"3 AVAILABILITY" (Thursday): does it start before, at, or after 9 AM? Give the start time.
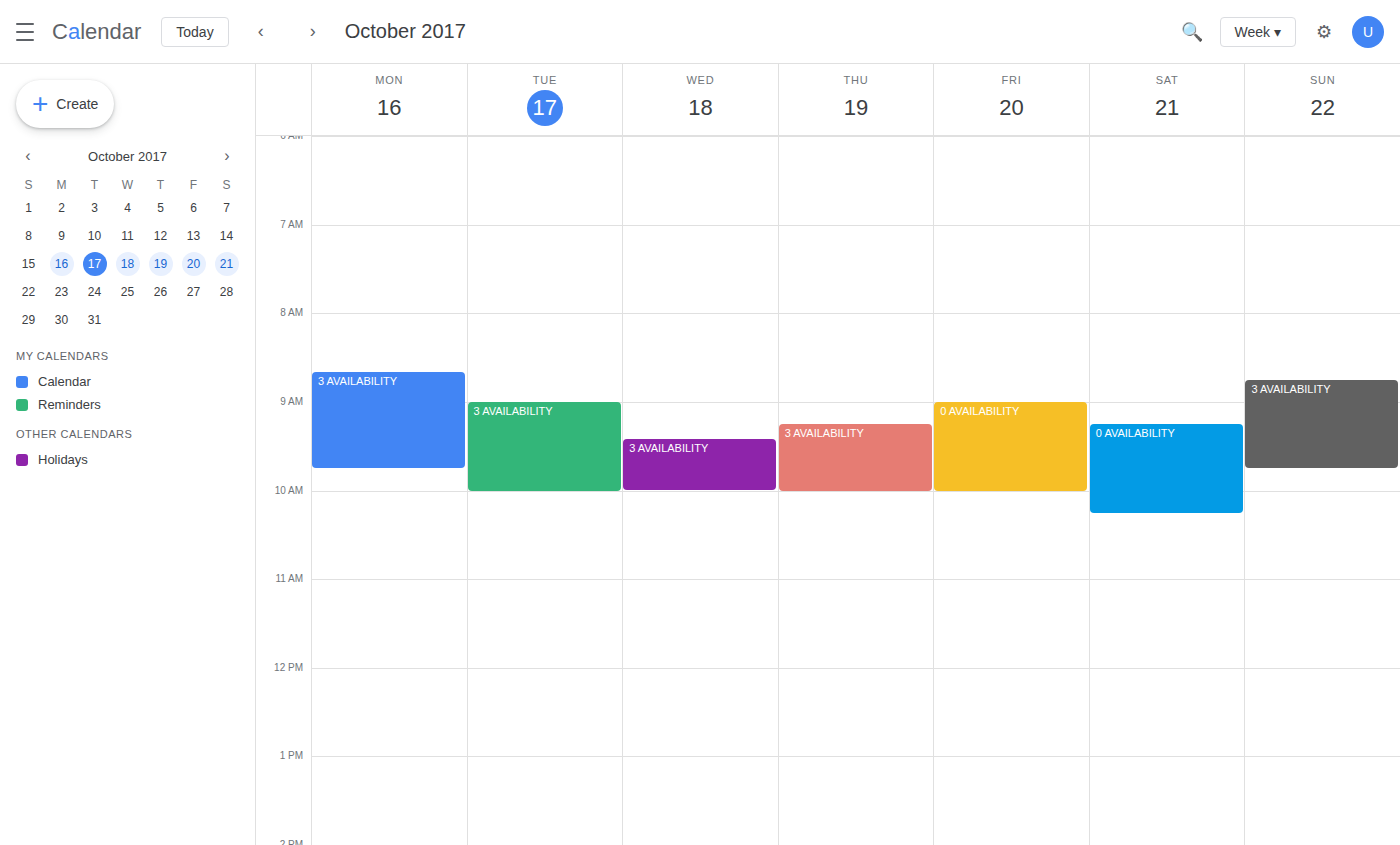
9:15 AM -- after 9 AM, 15 minutes below the 9 AM line.